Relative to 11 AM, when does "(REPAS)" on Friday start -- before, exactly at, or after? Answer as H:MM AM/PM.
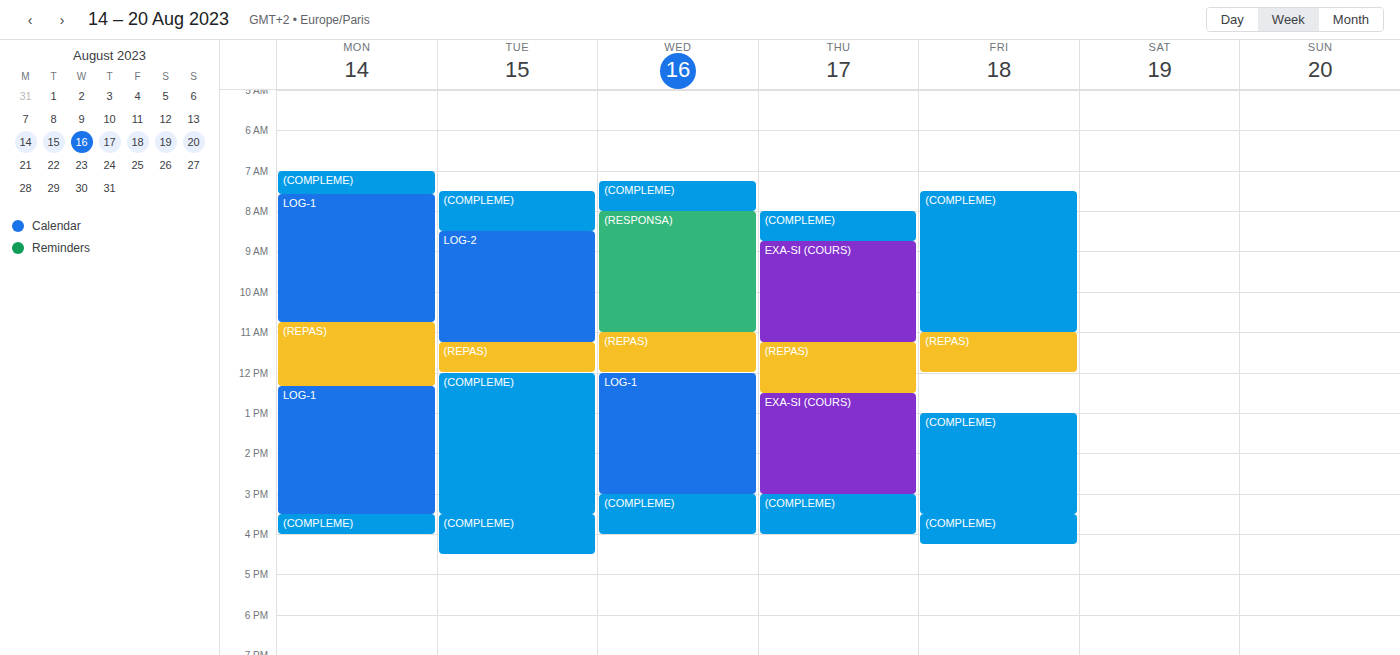
11:00 AM -- exactly at 11 AM, on the 11 AM line.